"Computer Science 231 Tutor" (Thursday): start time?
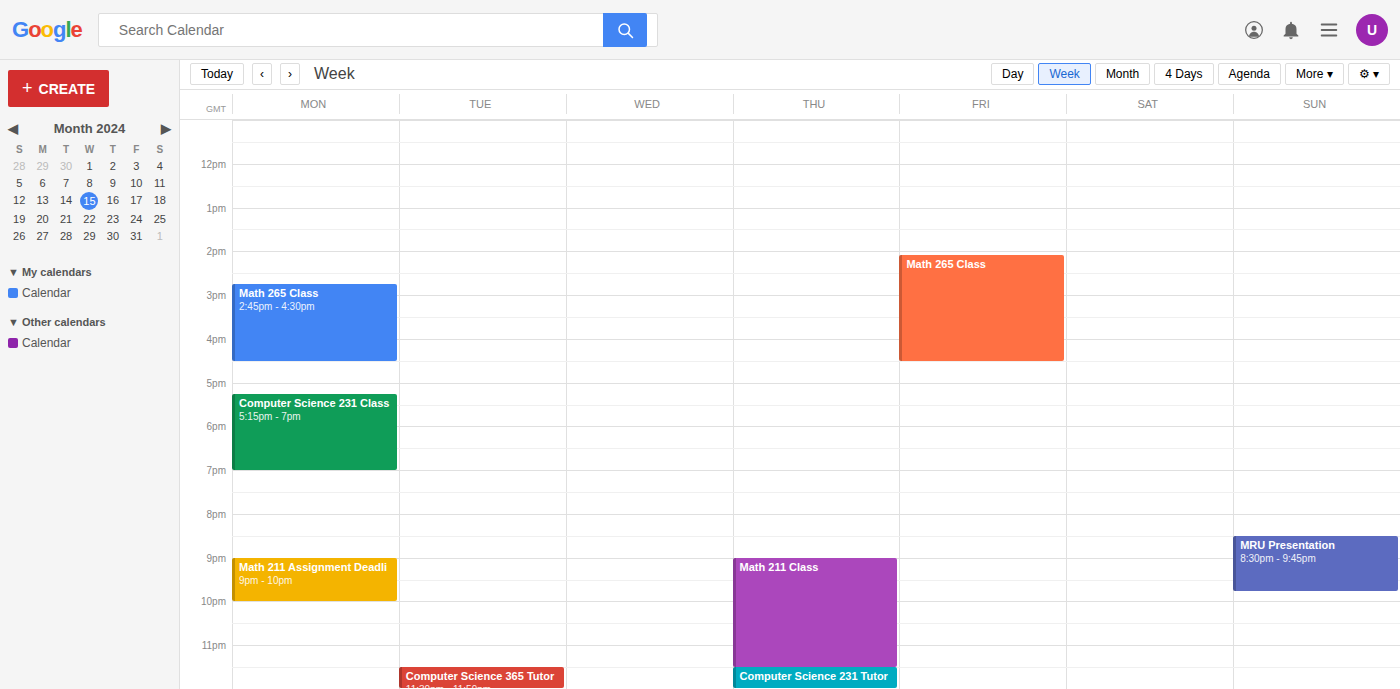
23:30